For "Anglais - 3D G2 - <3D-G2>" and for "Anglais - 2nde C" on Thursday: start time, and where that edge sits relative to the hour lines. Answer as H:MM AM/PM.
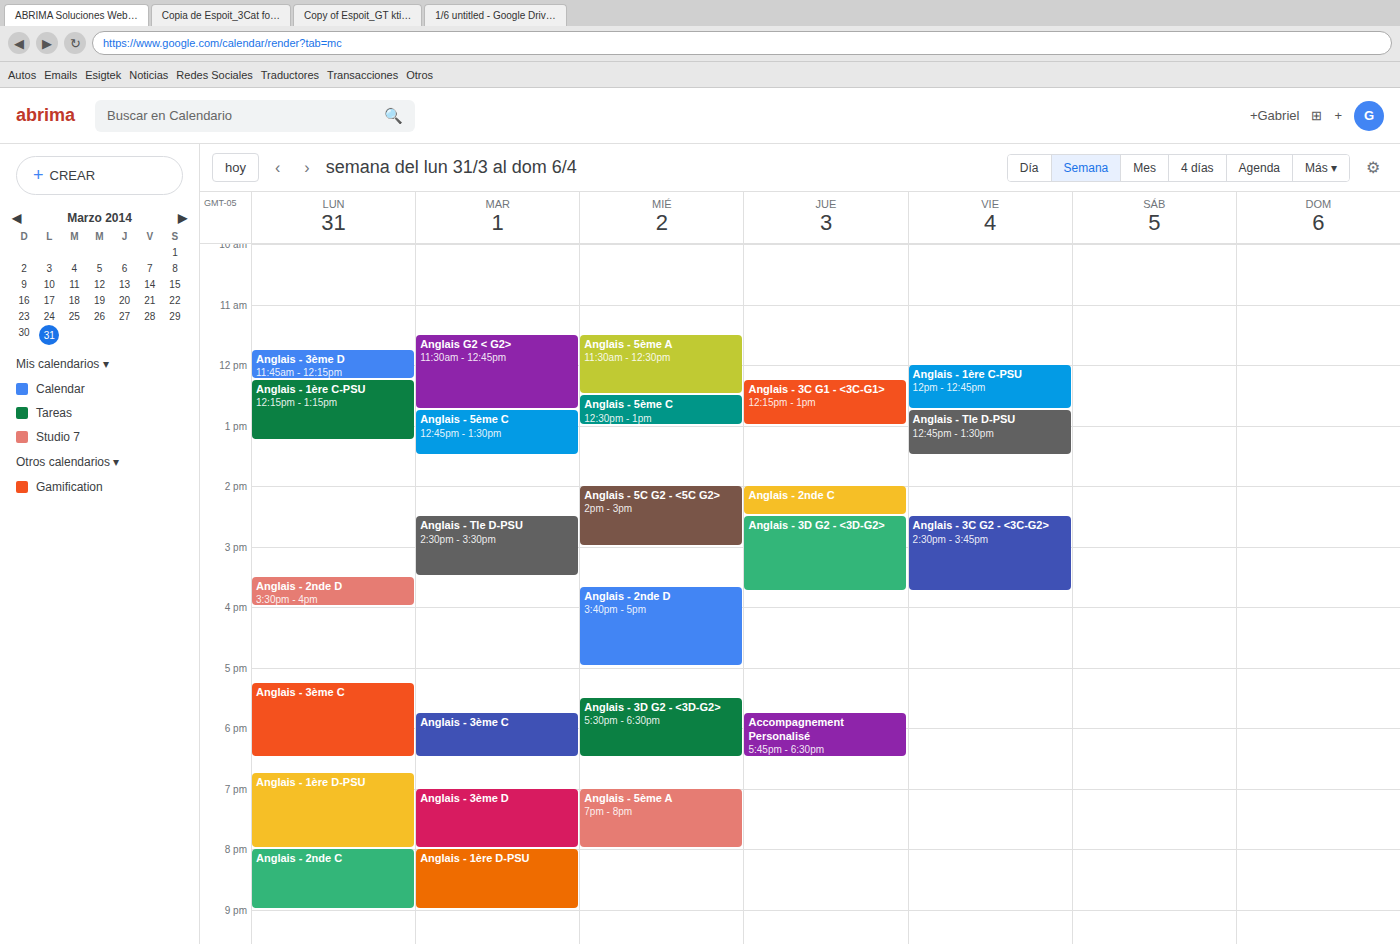
"Anglais - 3D G2 - <3D-G2>": 2:30 PM, halfway between the 2 PM and 3 PM lines. "Anglais - 2nde C": 2:00 PM, exactly on the 2 PM line.